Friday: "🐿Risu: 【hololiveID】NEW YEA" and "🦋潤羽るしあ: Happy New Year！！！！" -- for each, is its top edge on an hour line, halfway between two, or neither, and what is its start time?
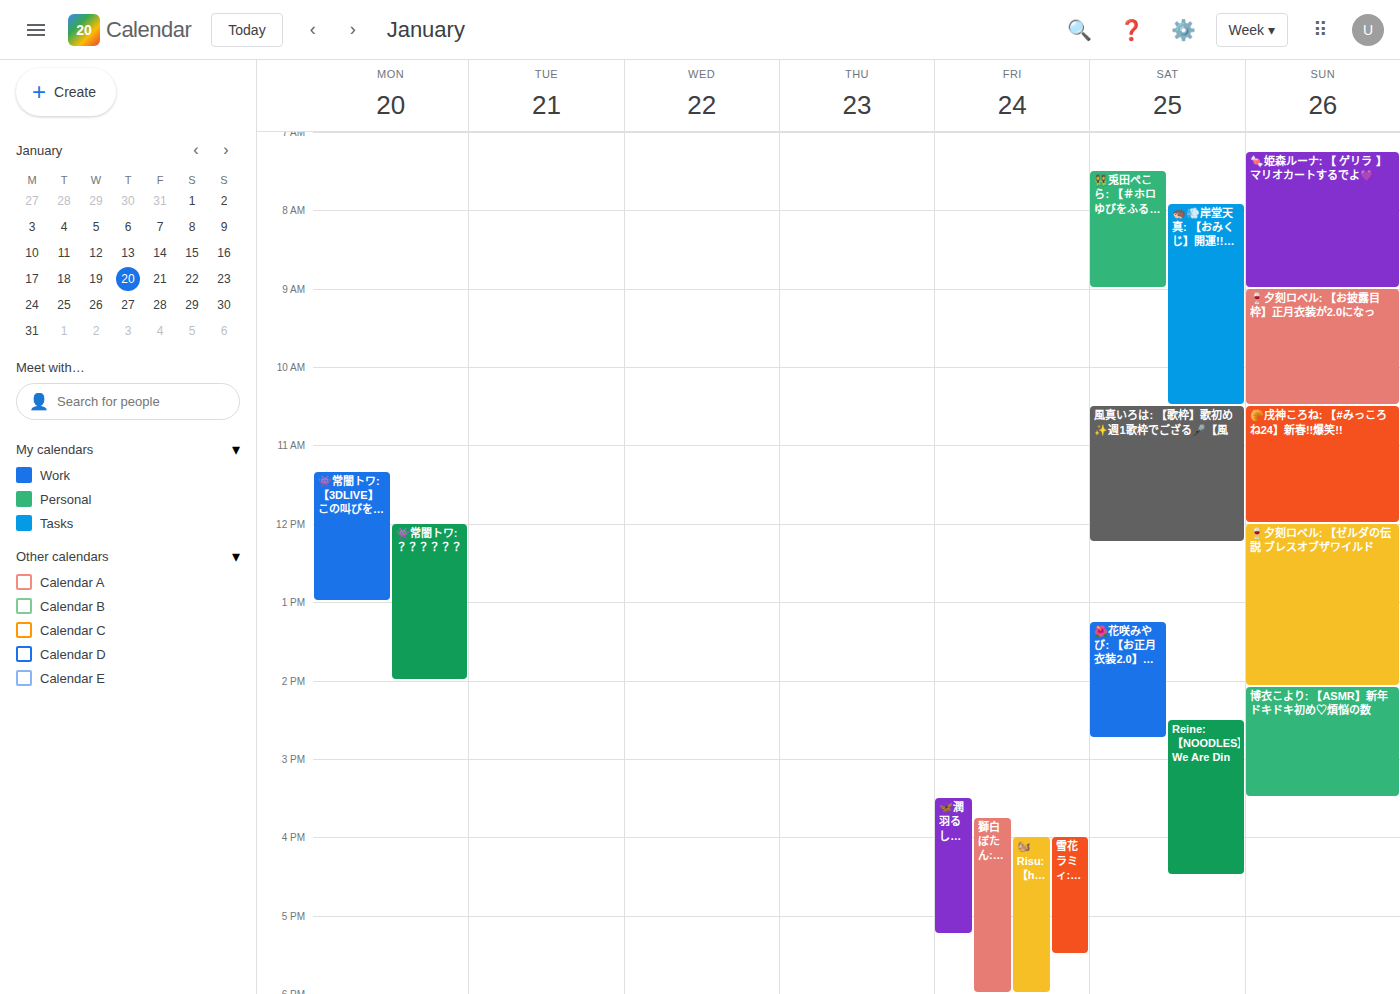
"🐿Risu: 【hololiveID】NEW YEA": 4:00 PM, exactly on the 4 PM line. "🦋潤羽るしあ: Happy New Year！！！！": 3:30 PM, halfway between the 3 PM and 4 PM lines.